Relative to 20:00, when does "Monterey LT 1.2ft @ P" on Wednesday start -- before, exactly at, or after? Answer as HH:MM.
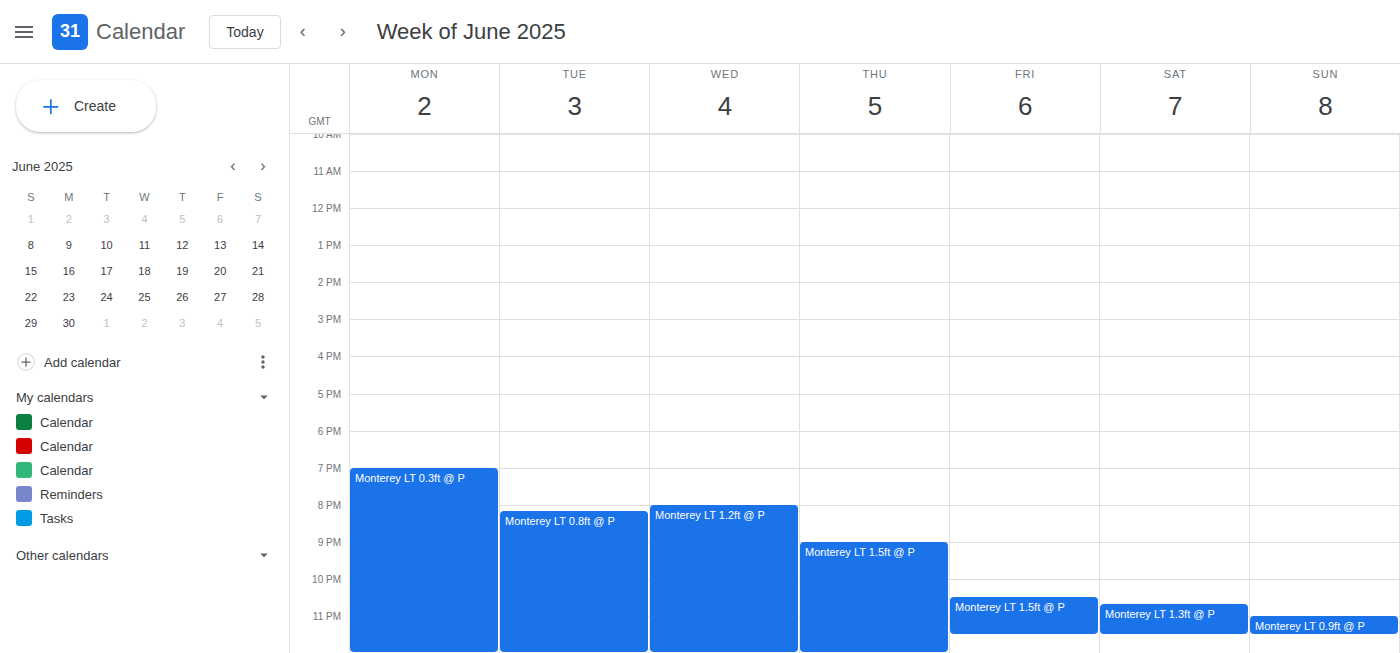
20:00 -- exactly at 20:00, on the 20:00 line.